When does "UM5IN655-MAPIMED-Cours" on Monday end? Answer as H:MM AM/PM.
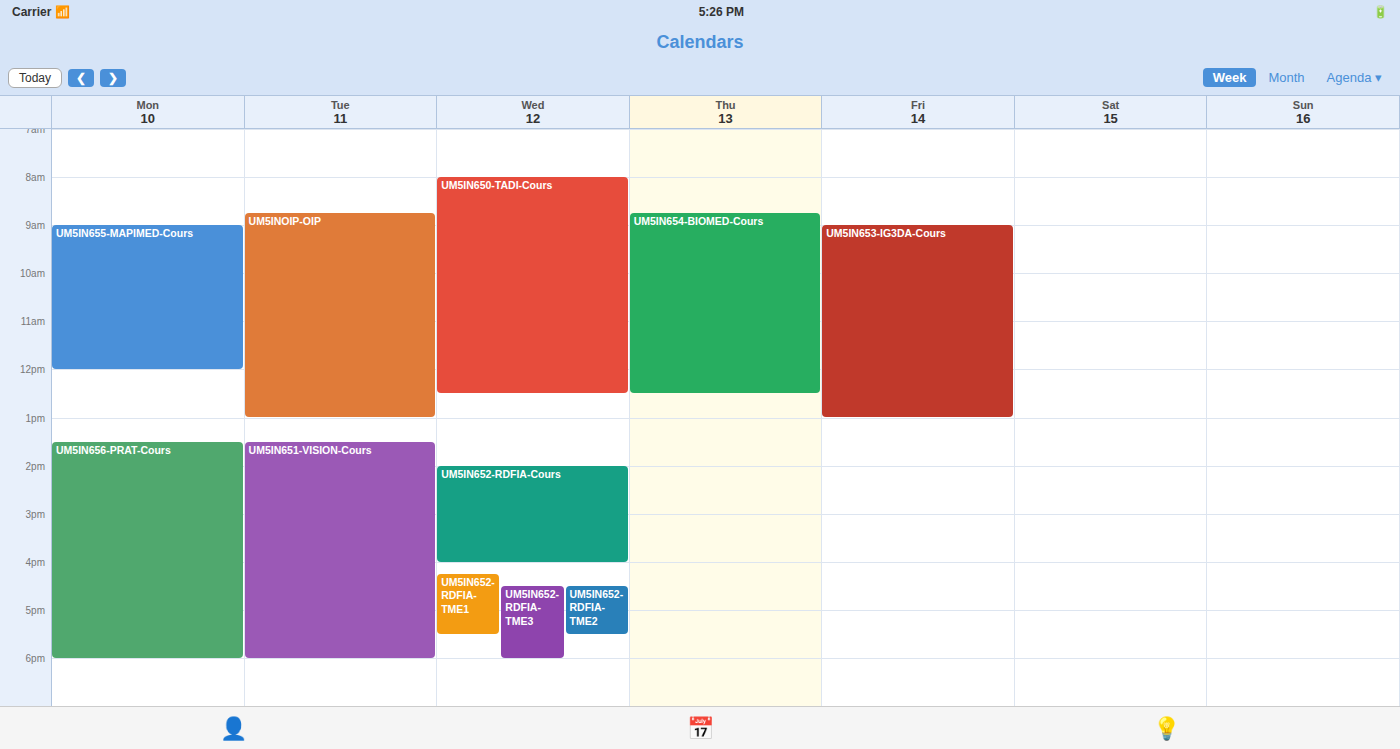
12:00 PM